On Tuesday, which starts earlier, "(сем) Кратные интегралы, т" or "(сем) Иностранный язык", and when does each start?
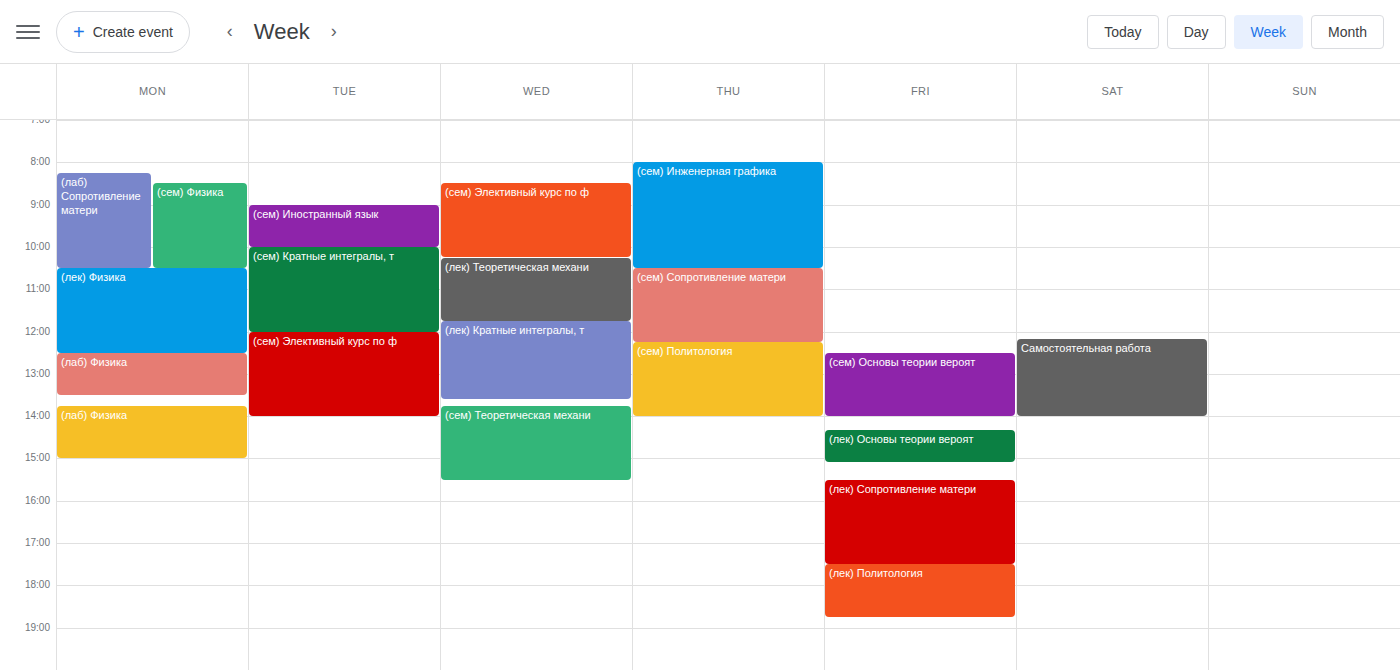
"(сем) Иностранный язык" 9:00 AM; "(сем) Кратные интегралы, т" 10:00 AM.